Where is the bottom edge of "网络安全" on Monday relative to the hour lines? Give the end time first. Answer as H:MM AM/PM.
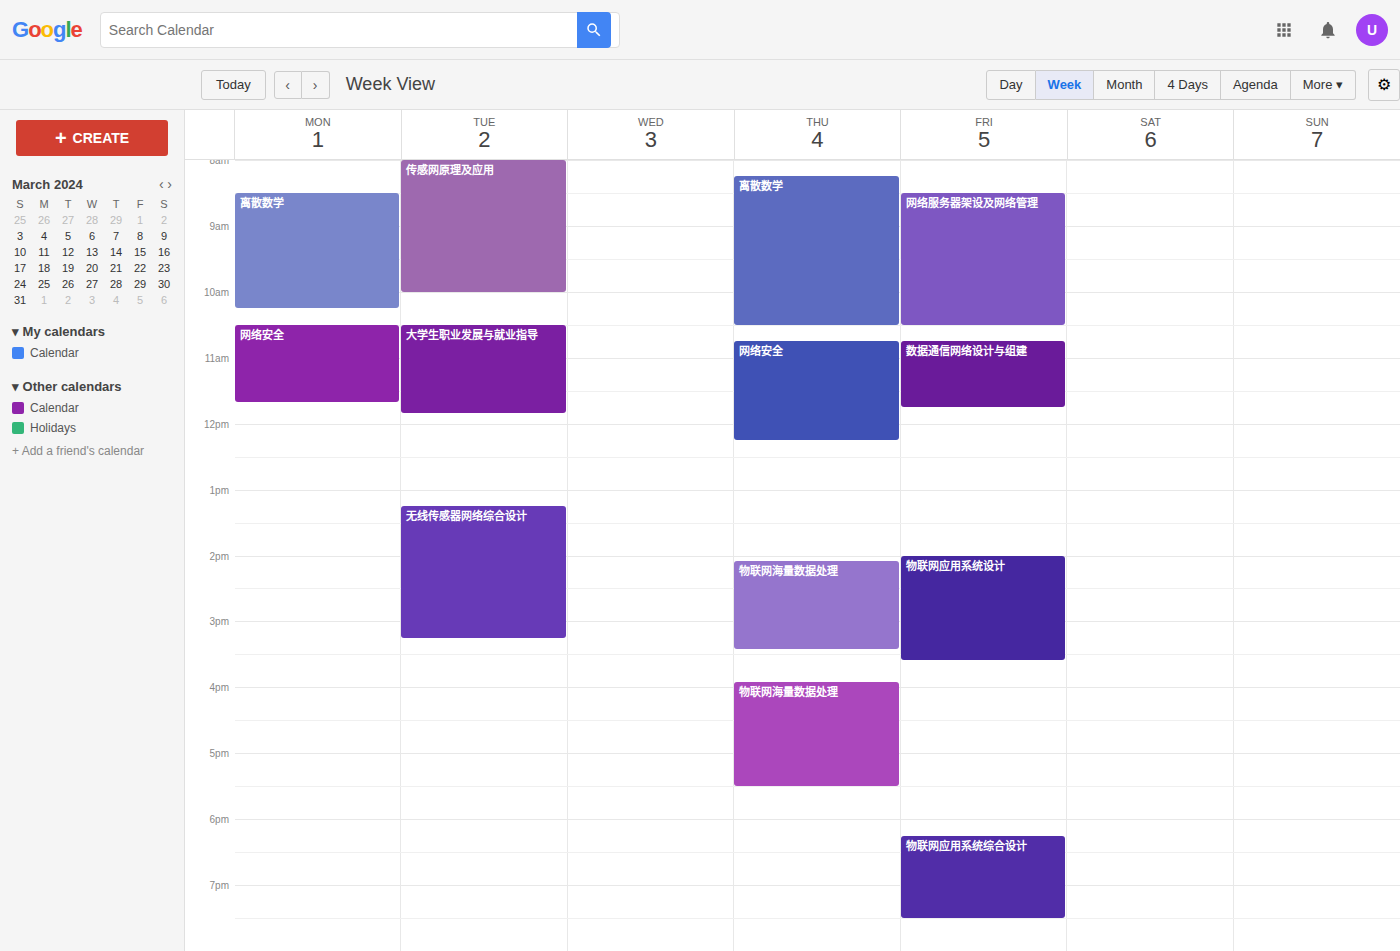
11:40 AM -- neither: 40 minutes below the 11 AM line and 20 minutes above the 12 PM line.